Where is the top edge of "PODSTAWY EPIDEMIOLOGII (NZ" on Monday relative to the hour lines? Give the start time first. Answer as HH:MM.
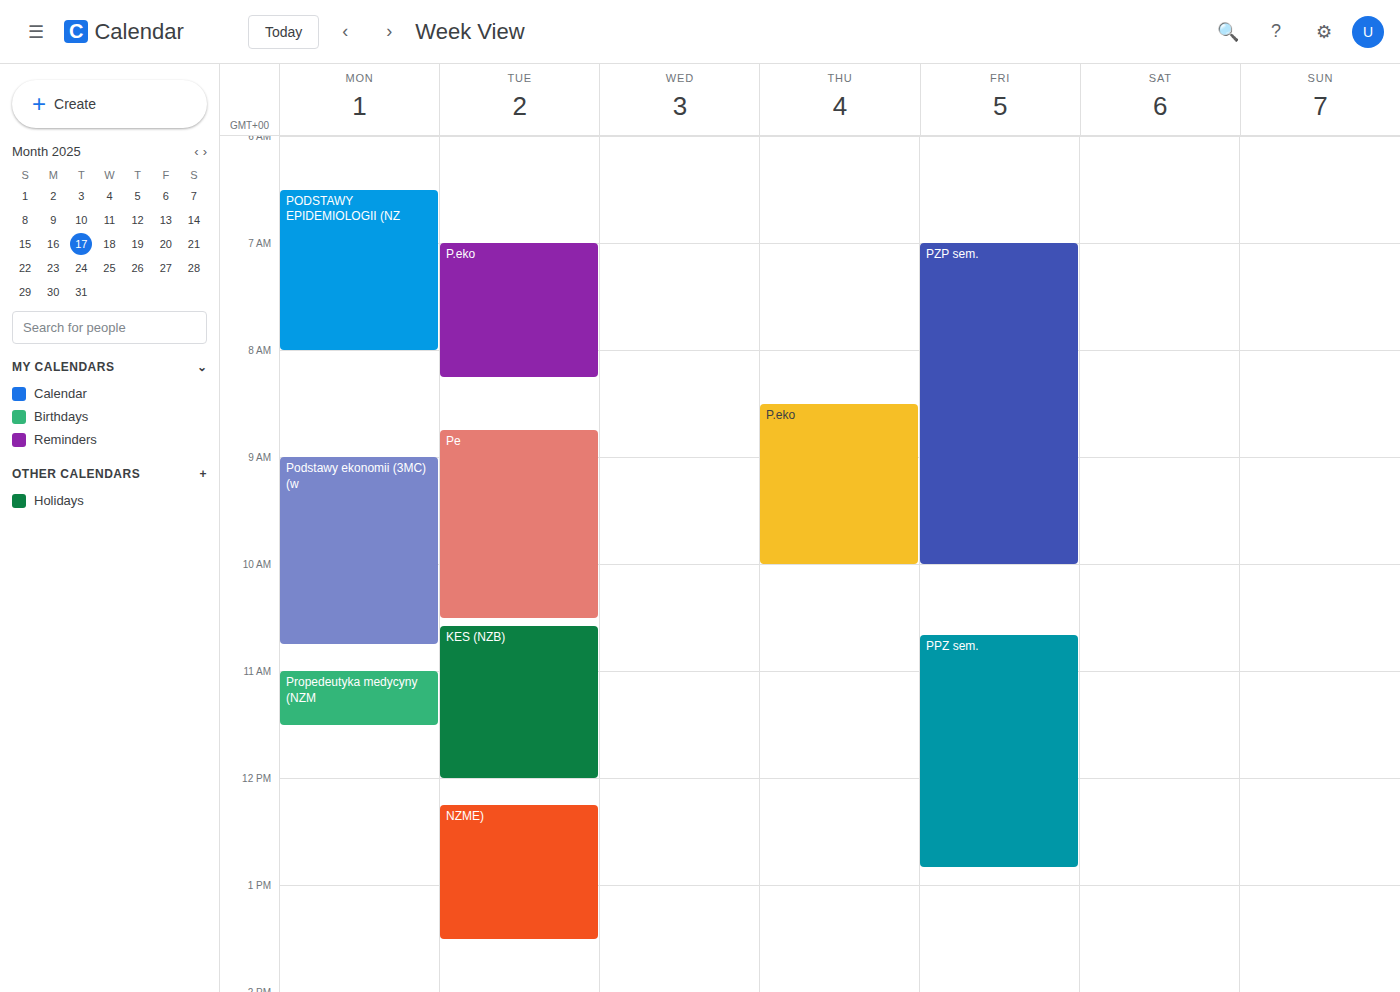
06:30 -- halfway between the 06:00 and 07:00 lines.